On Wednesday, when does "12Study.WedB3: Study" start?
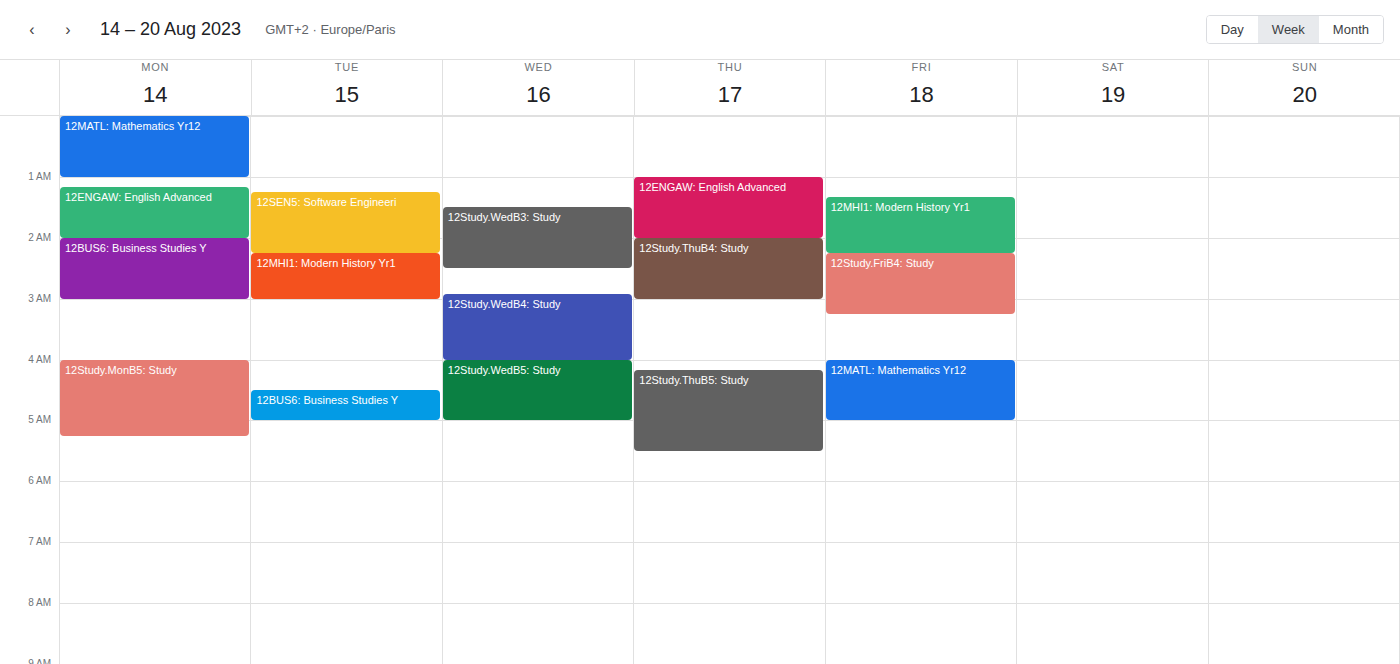
1:30 AM